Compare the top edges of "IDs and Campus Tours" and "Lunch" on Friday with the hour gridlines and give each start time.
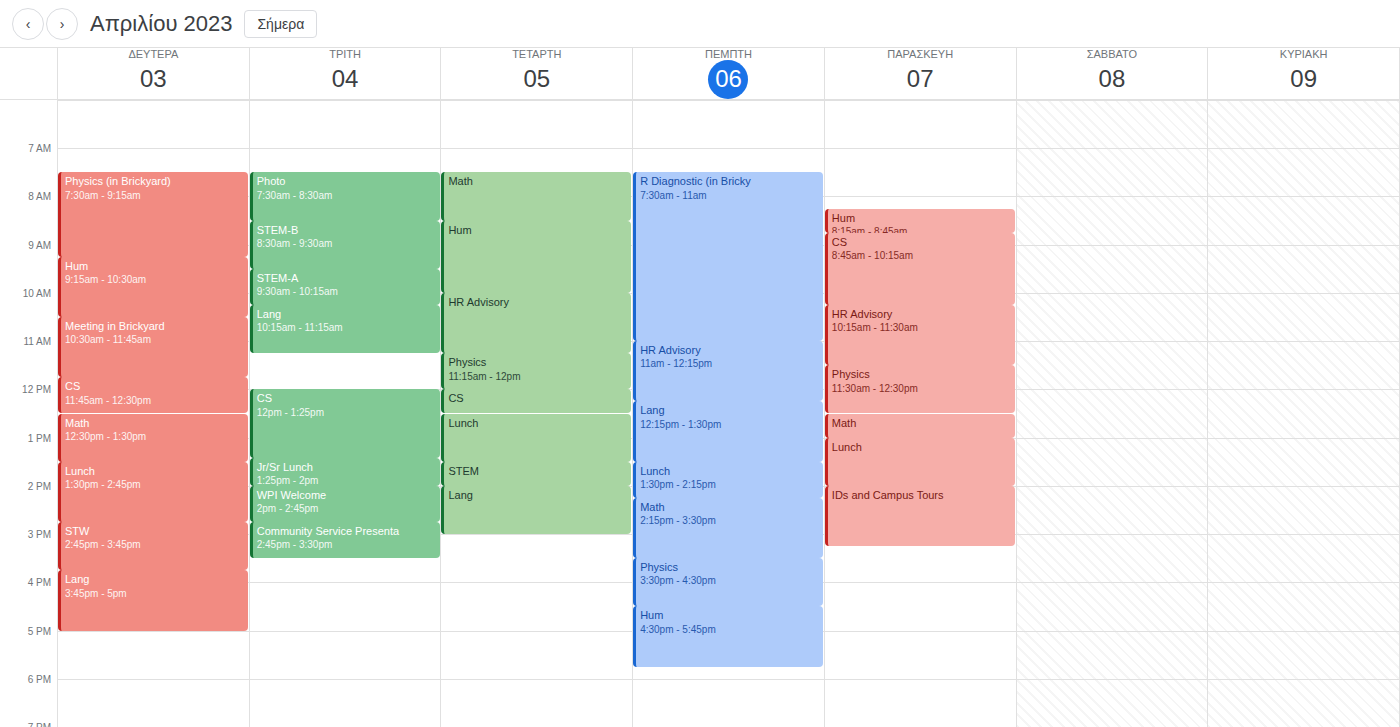
"IDs and Campus Tours": 2:00 PM, exactly on the 2 PM line. "Lunch": 1:00 PM, exactly on the 1 PM line.